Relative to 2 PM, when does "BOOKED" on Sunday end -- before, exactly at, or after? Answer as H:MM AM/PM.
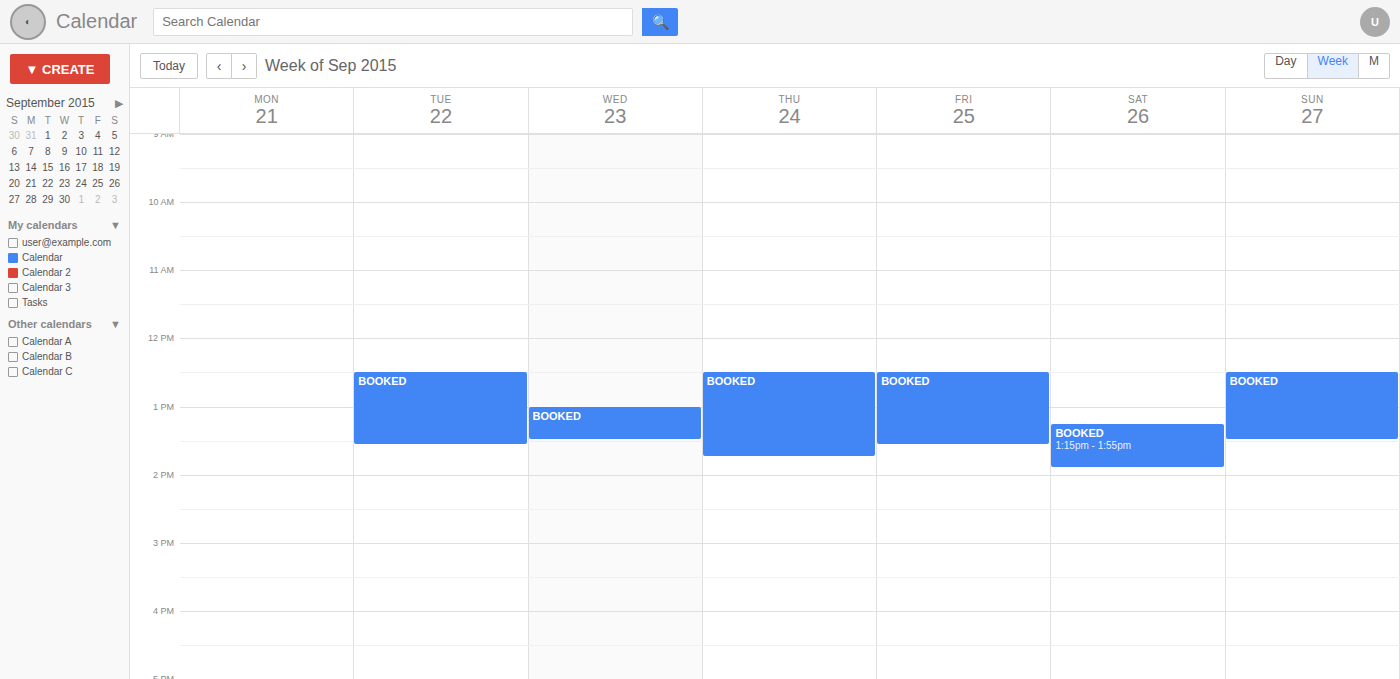
1:30 PM -- before 2 PM, 30 minutes above the 2 PM line.